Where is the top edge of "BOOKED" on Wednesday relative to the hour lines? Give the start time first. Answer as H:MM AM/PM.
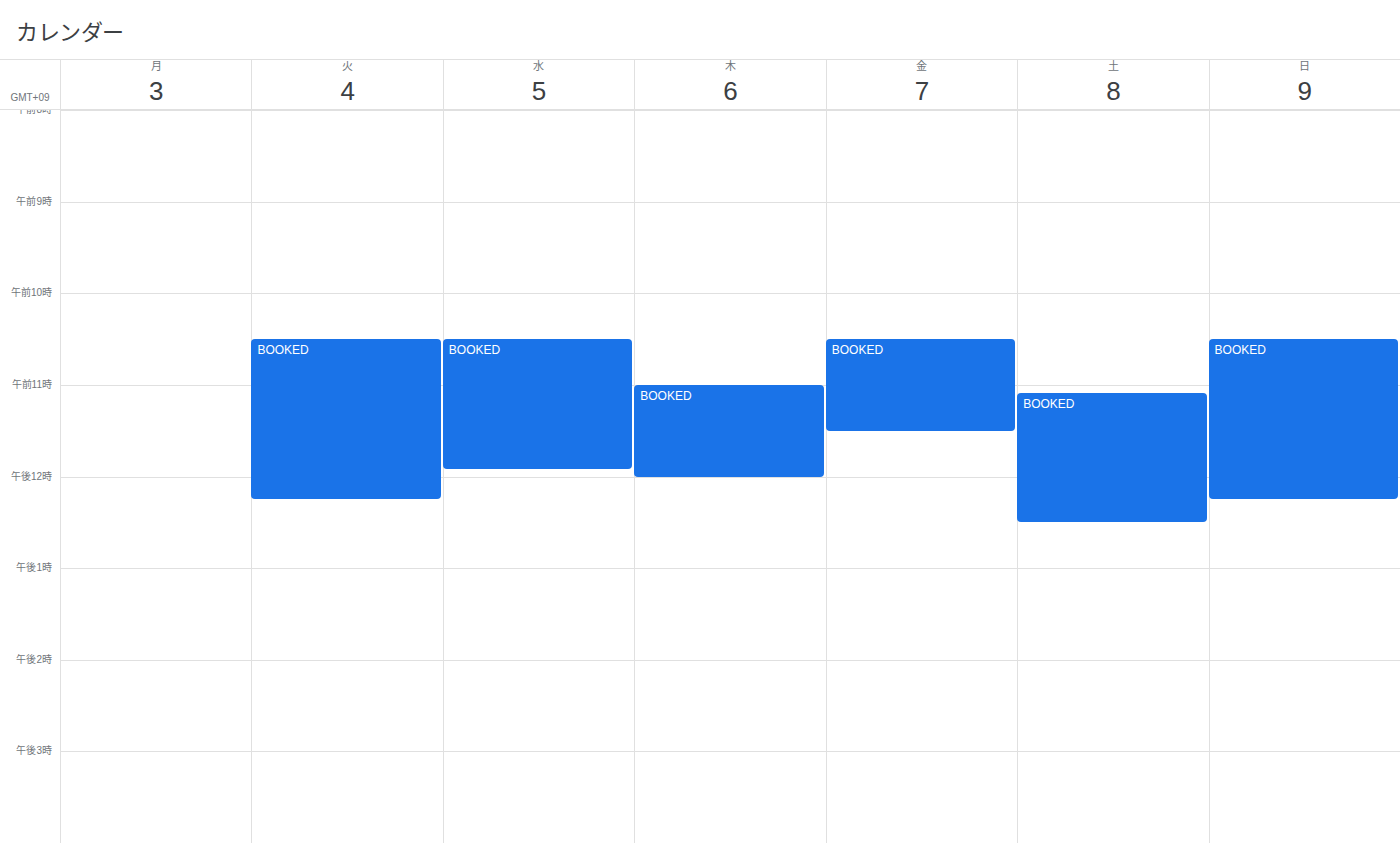
10:30 AM -- halfway between the 10 AM and 11 AM lines.